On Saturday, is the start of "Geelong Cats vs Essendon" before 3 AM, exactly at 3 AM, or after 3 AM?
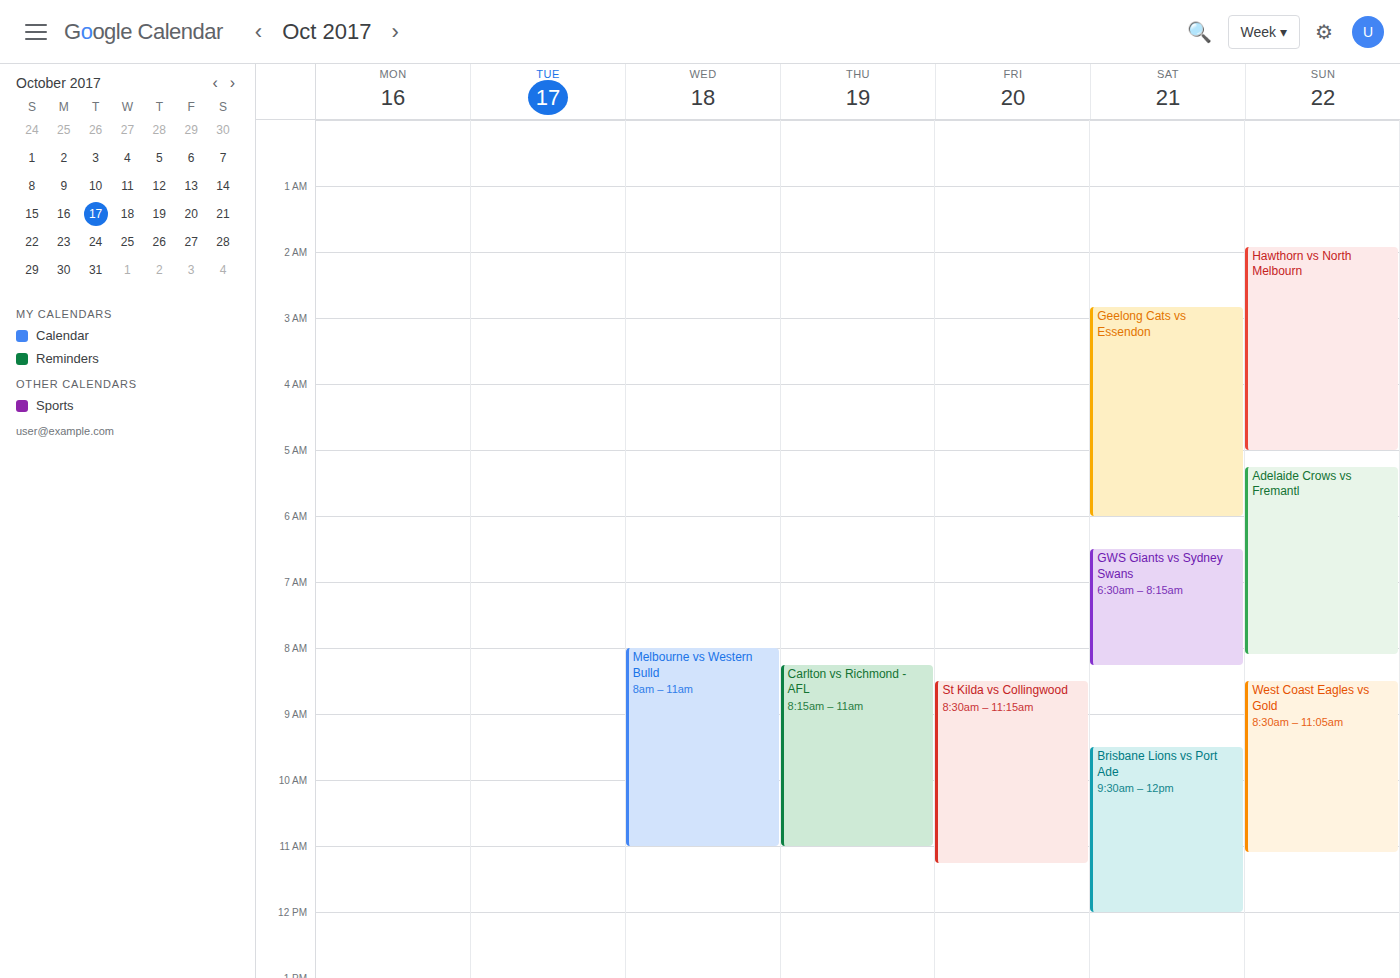
2:50 AM -- before 3 AM, 10 minutes above the 3 AM line.